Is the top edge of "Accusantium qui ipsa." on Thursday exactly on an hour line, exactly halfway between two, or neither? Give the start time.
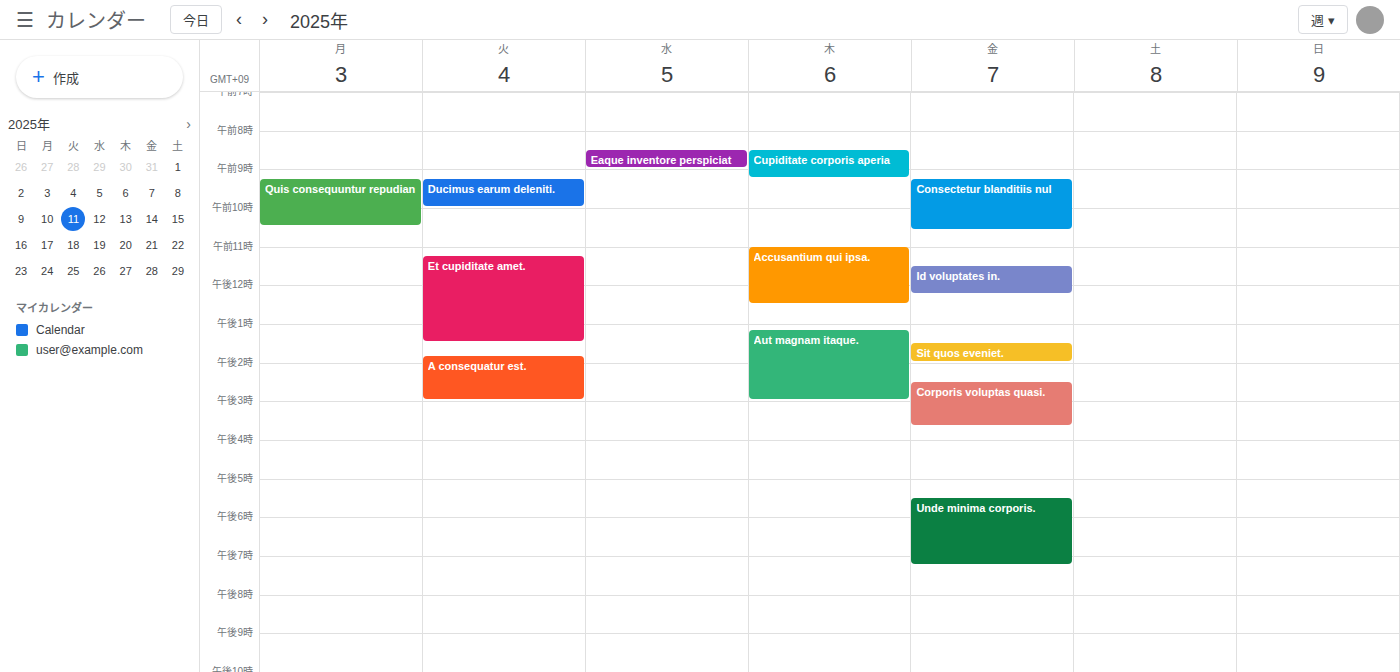
11:00 AM -- exactly on the 11 AM line.